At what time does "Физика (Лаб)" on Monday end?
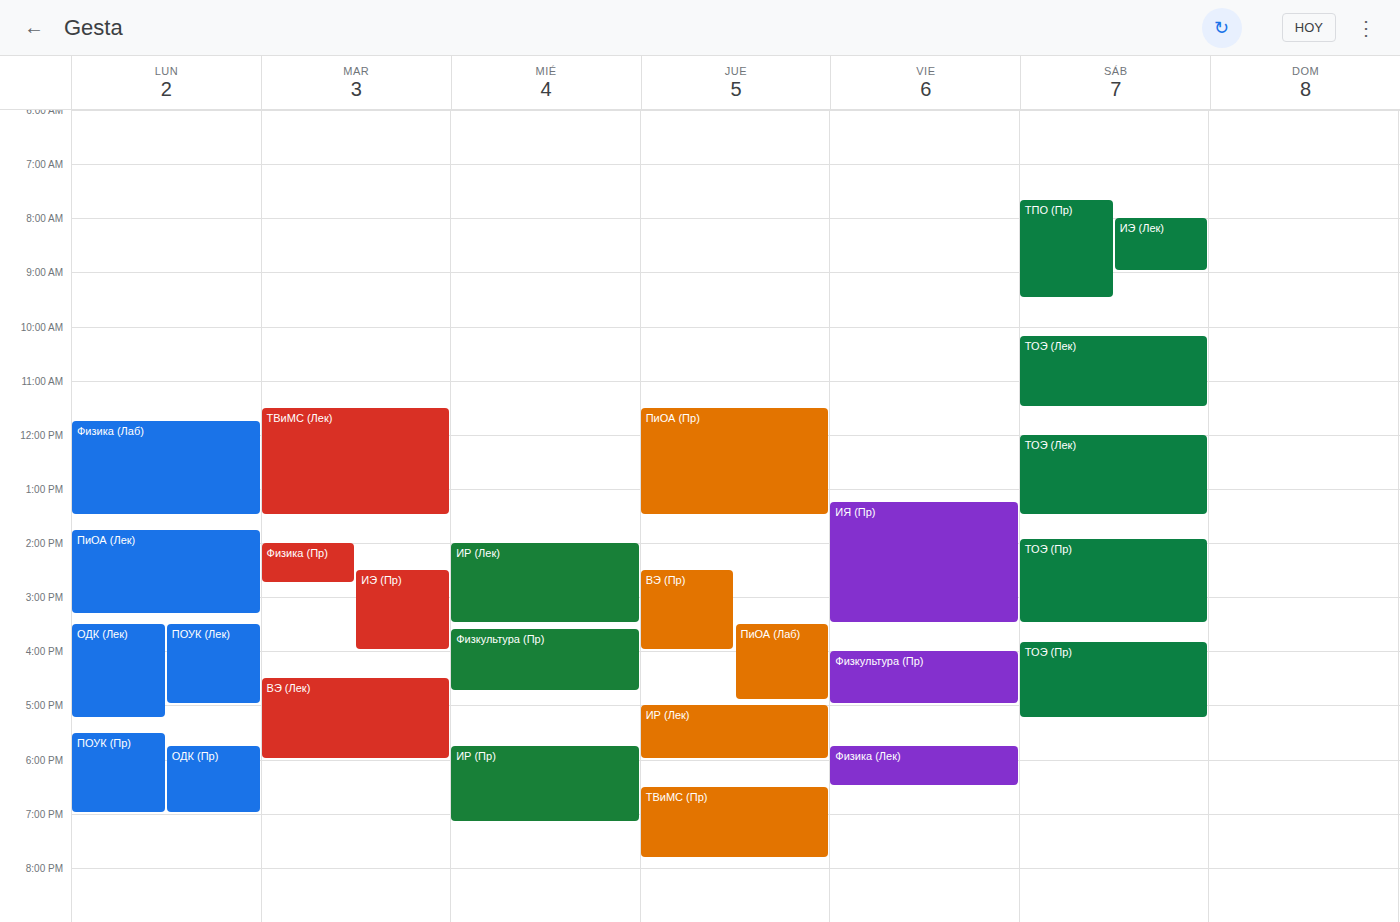
1:30 PM